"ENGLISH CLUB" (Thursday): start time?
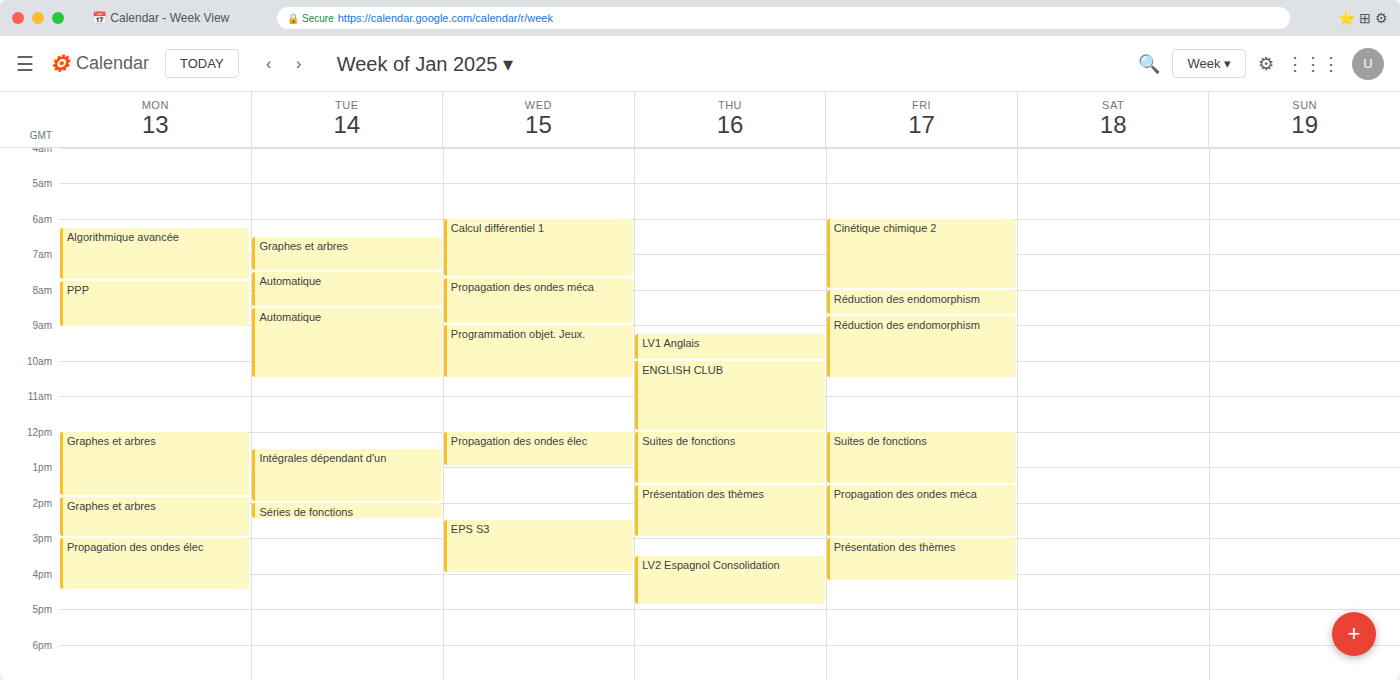
10:00 AM